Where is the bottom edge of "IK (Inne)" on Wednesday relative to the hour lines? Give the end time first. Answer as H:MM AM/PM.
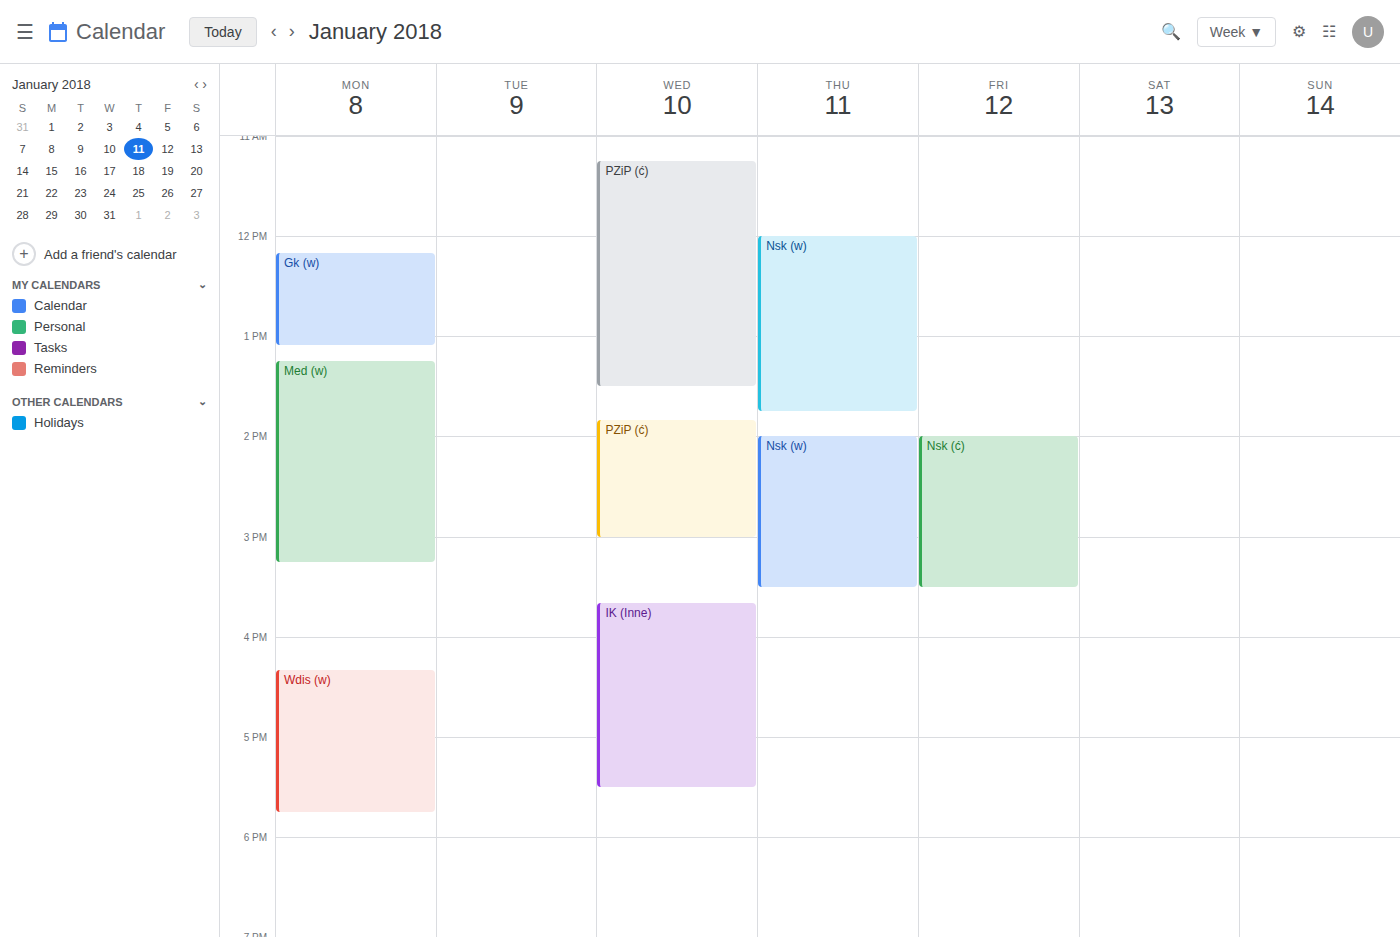
5:30 PM -- halfway between the 5 PM and 6 PM lines.